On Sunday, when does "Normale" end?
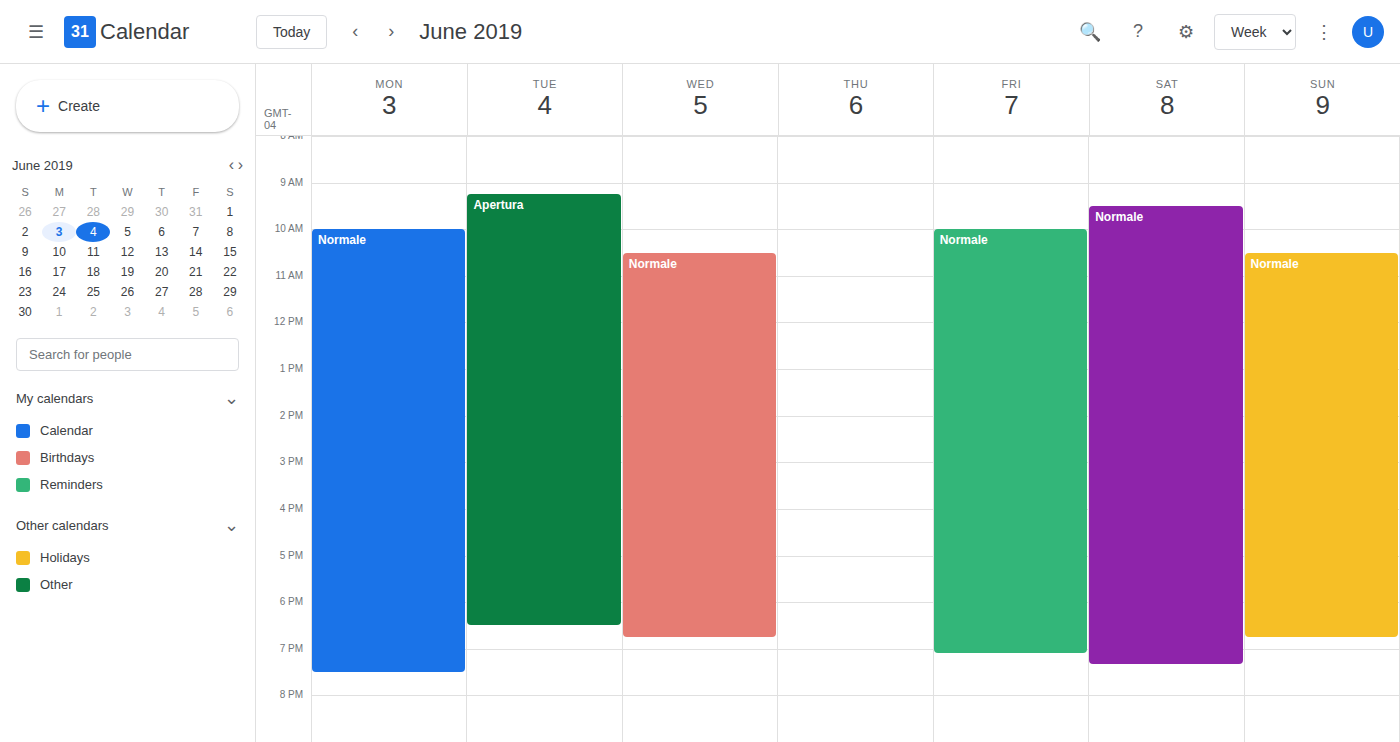
6:45 PM